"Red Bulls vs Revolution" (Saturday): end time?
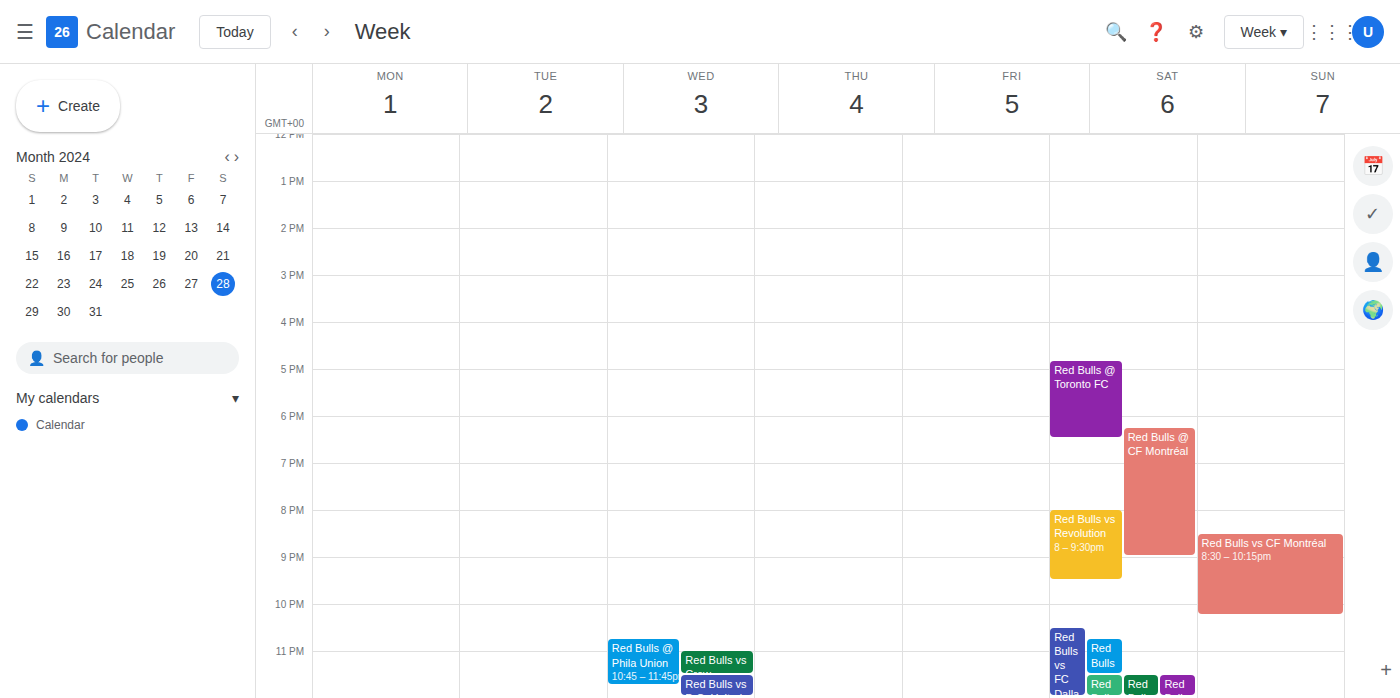
21:30